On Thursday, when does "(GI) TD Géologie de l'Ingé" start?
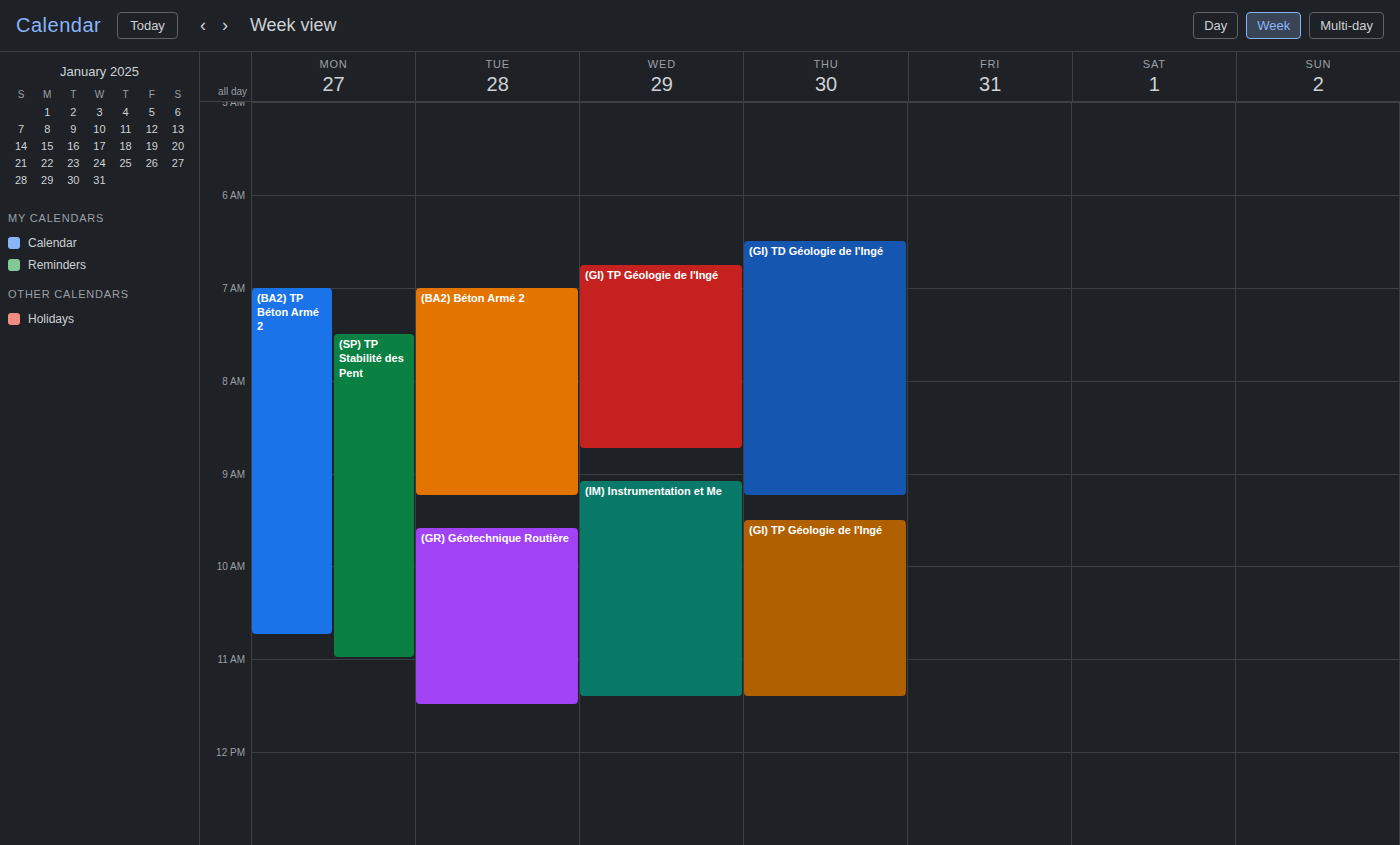
6:30 AM